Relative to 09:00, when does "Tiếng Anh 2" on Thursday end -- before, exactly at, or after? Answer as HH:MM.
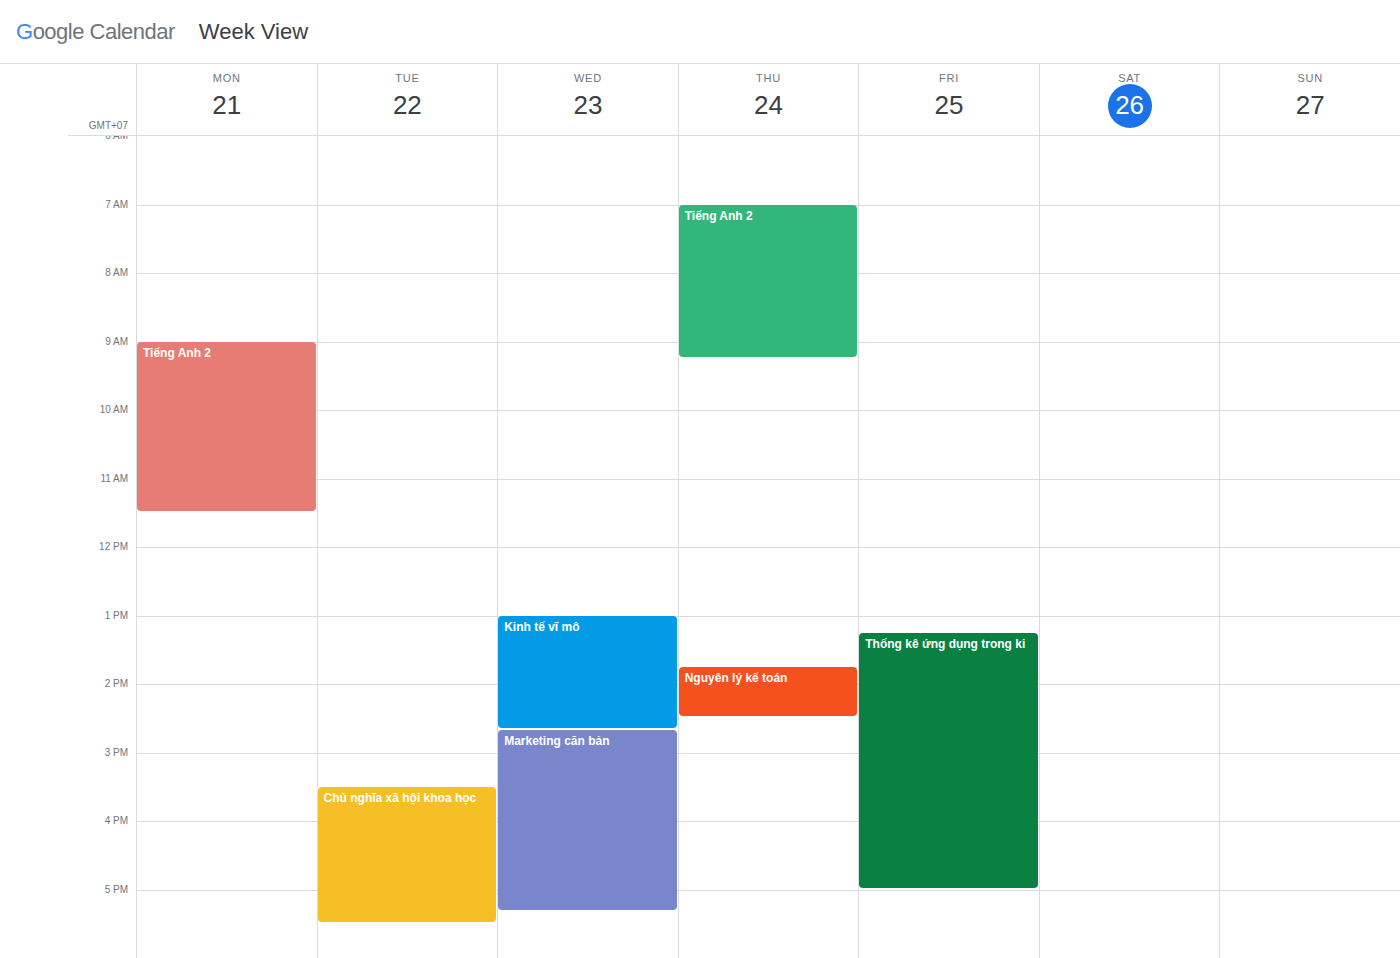
09:15 -- after 09:00, 15 minutes below the 09:00 line.